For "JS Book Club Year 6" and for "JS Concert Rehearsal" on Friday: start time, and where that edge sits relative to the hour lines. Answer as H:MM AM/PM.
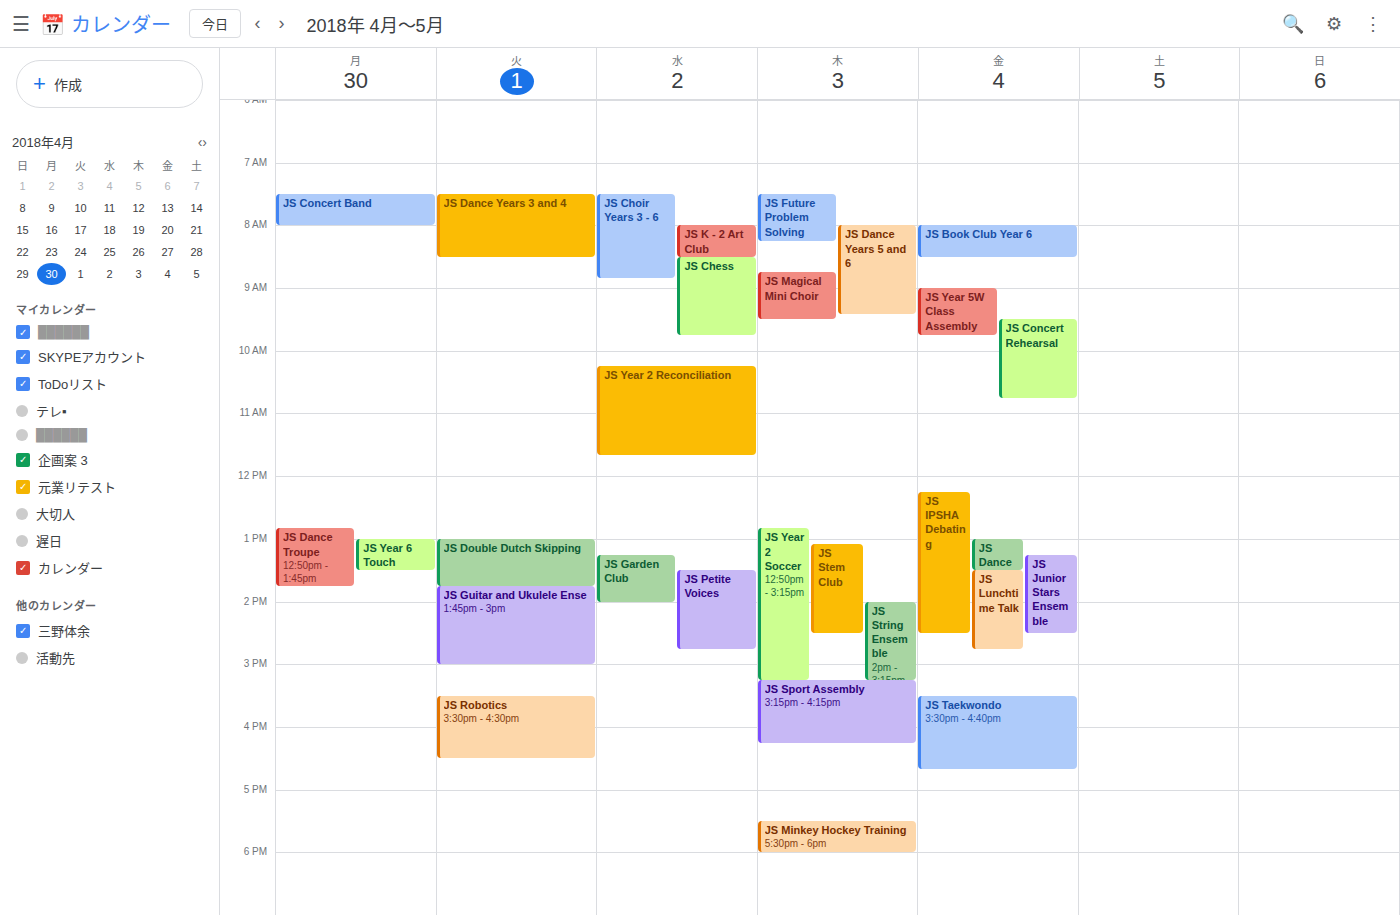
"JS Book Club Year 6": 8:00 AM, exactly on the 8 AM line. "JS Concert Rehearsal": 9:30 AM, halfway between the 9 AM and 10 AM lines.